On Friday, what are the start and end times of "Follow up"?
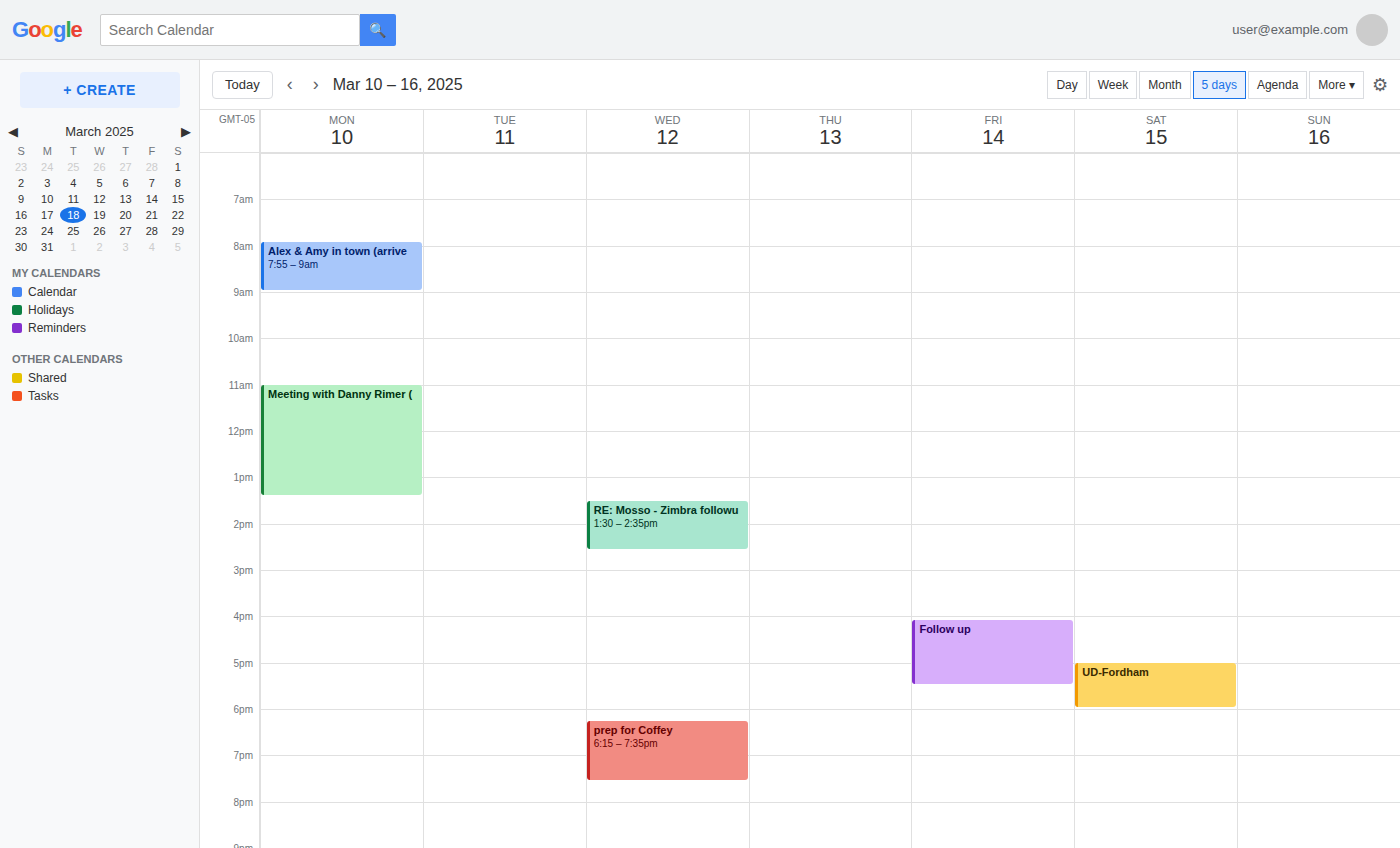
4:05 PM to 5:30 PM